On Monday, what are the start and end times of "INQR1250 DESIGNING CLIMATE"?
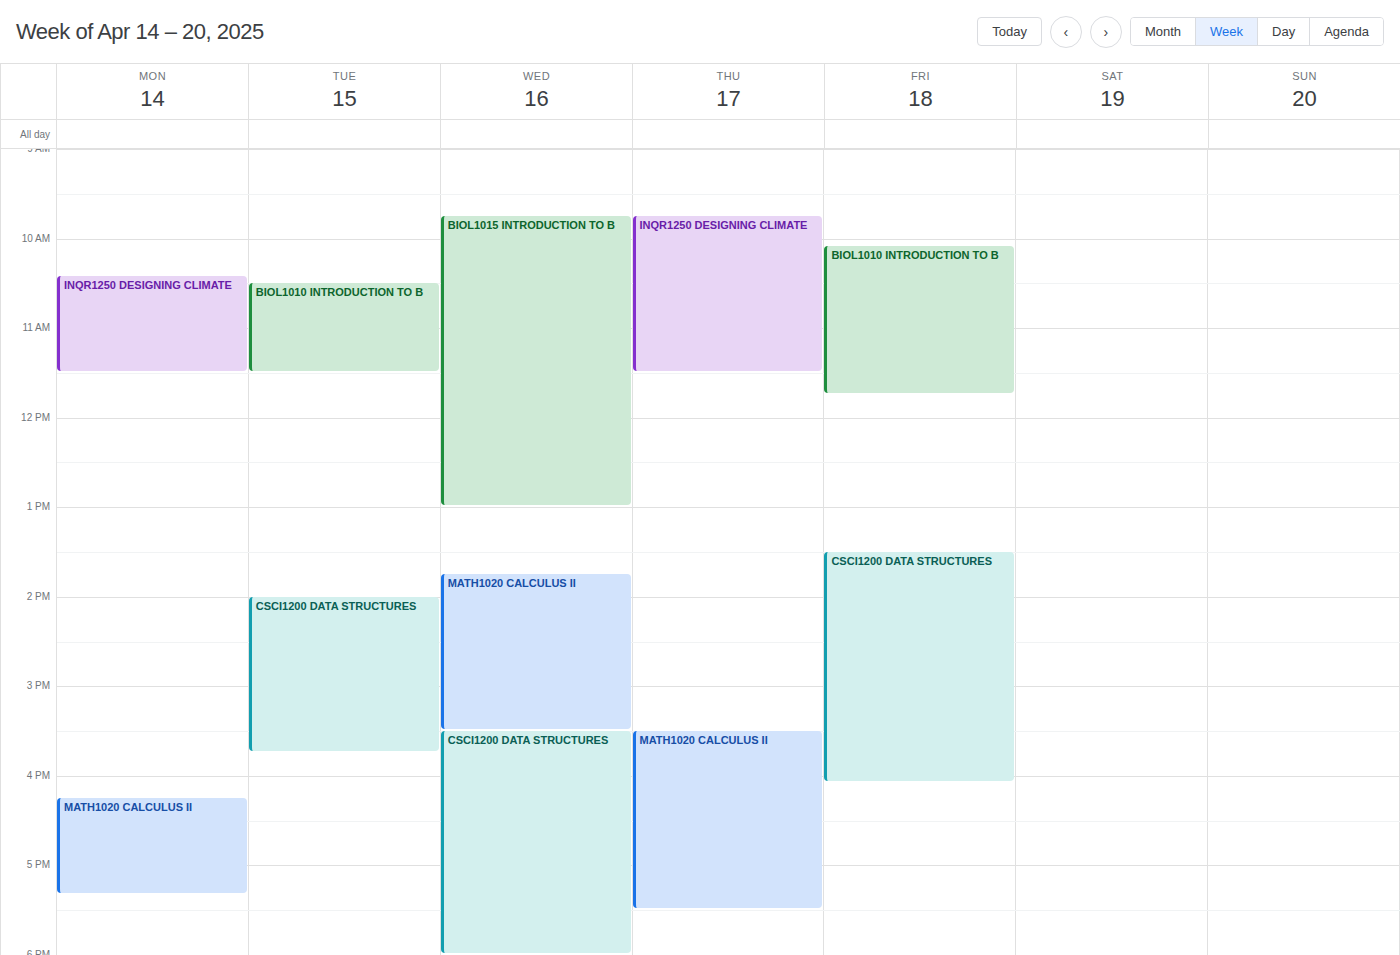
10:25 to 11:30